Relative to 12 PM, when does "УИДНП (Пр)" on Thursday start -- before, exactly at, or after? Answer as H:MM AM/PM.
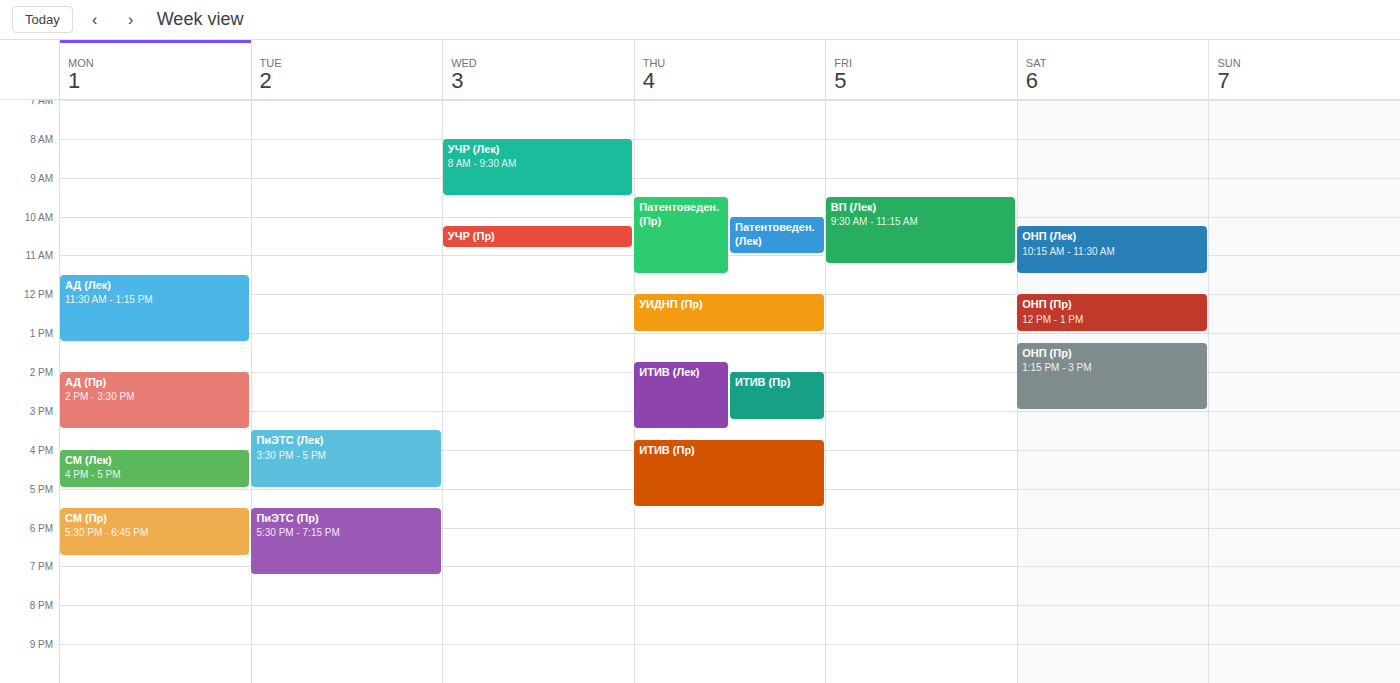
12:00 PM -- exactly at 12 PM, on the 12 PM line.